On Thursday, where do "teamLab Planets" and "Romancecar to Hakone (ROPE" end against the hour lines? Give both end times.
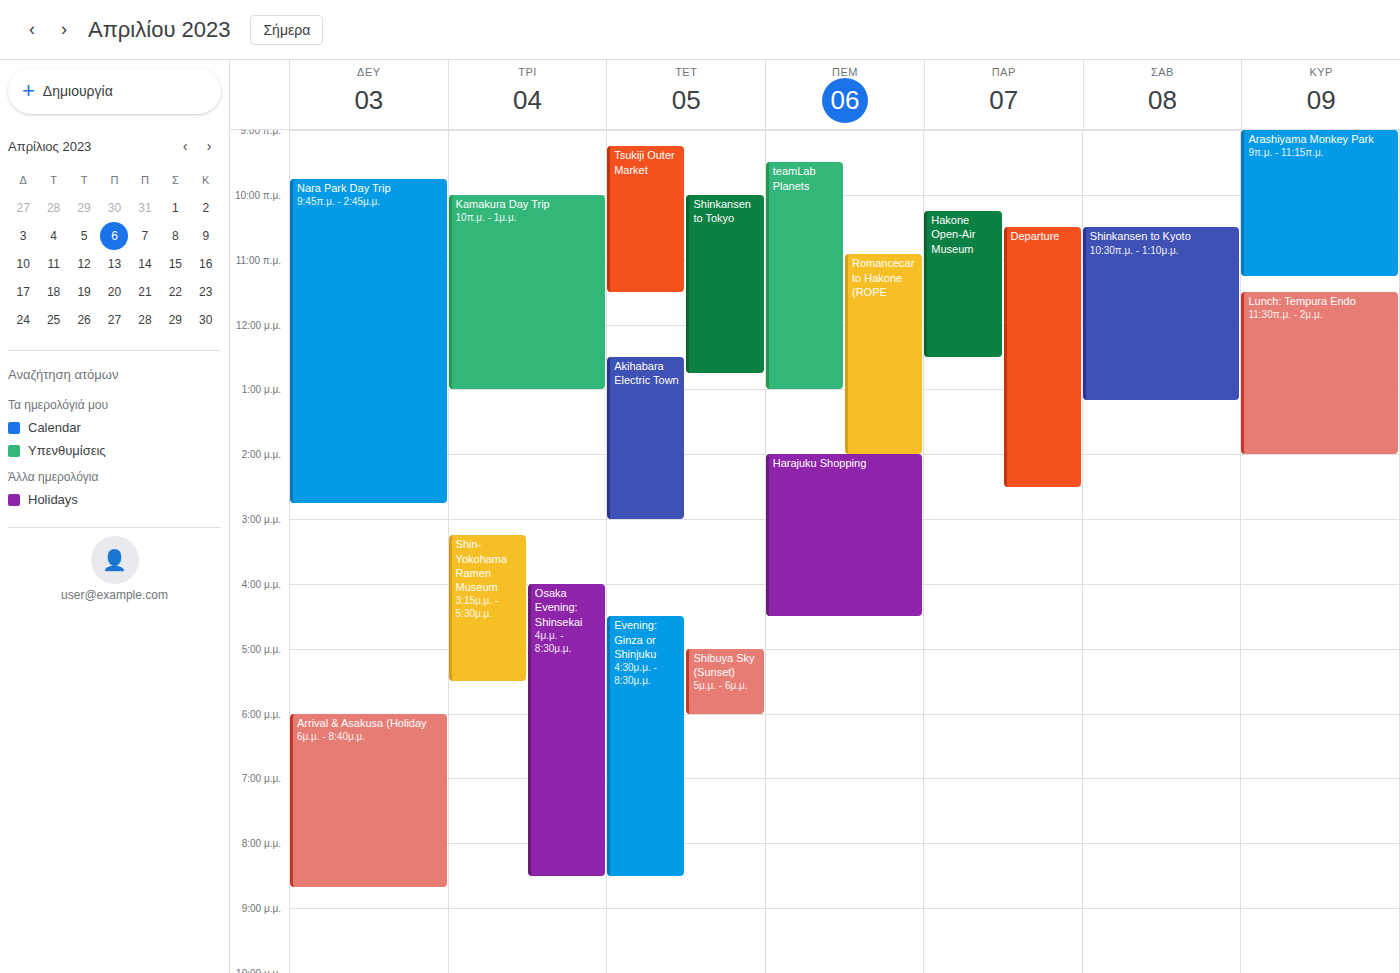
"teamLab Planets": 1:00 PM, exactly on the 1 PM line. "Romancecar to Hakone (ROPE": 2:00 PM, exactly on the 2 PM line.